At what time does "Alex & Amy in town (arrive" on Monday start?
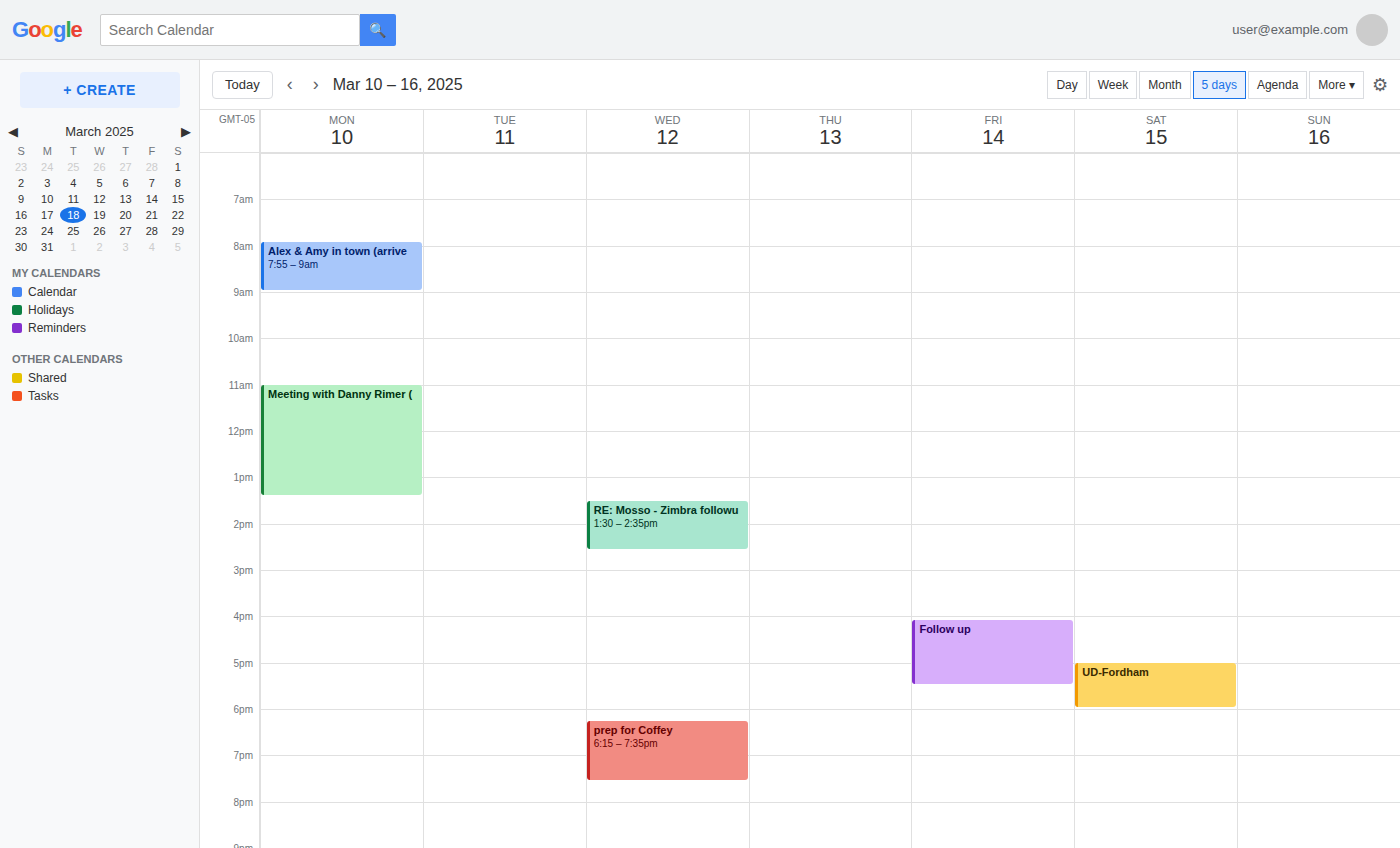
7:55 AM